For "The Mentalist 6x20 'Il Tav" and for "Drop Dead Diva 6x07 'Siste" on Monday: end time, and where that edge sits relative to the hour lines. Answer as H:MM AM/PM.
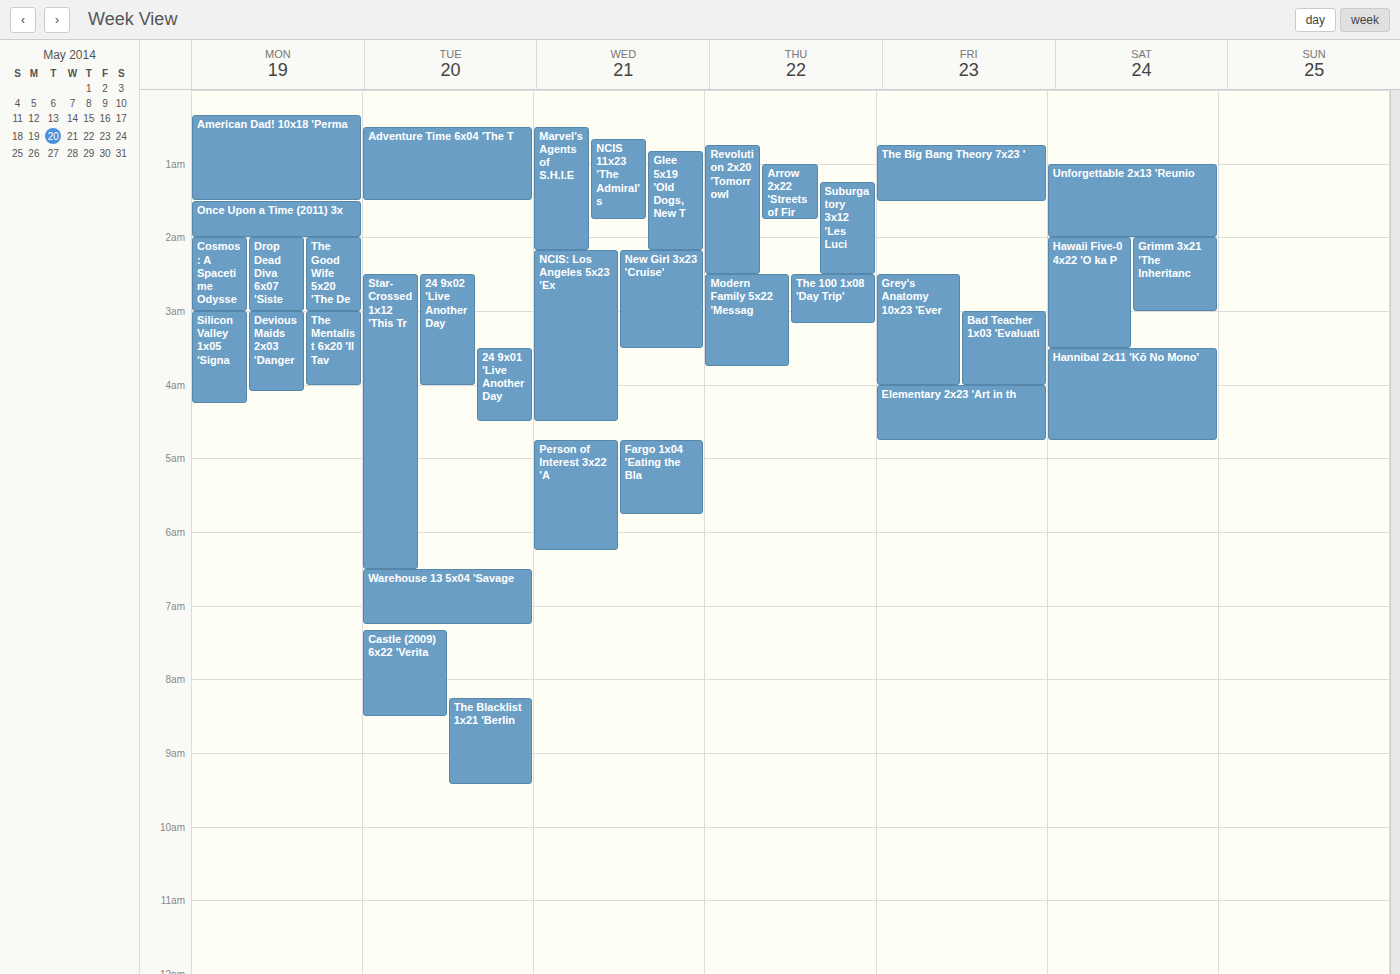
"The Mentalist 6x20 'Il Tav": 4:00 AM, exactly on the 4 AM line. "Drop Dead Diva 6x07 'Siste": 3:00 AM, exactly on the 3 AM line.